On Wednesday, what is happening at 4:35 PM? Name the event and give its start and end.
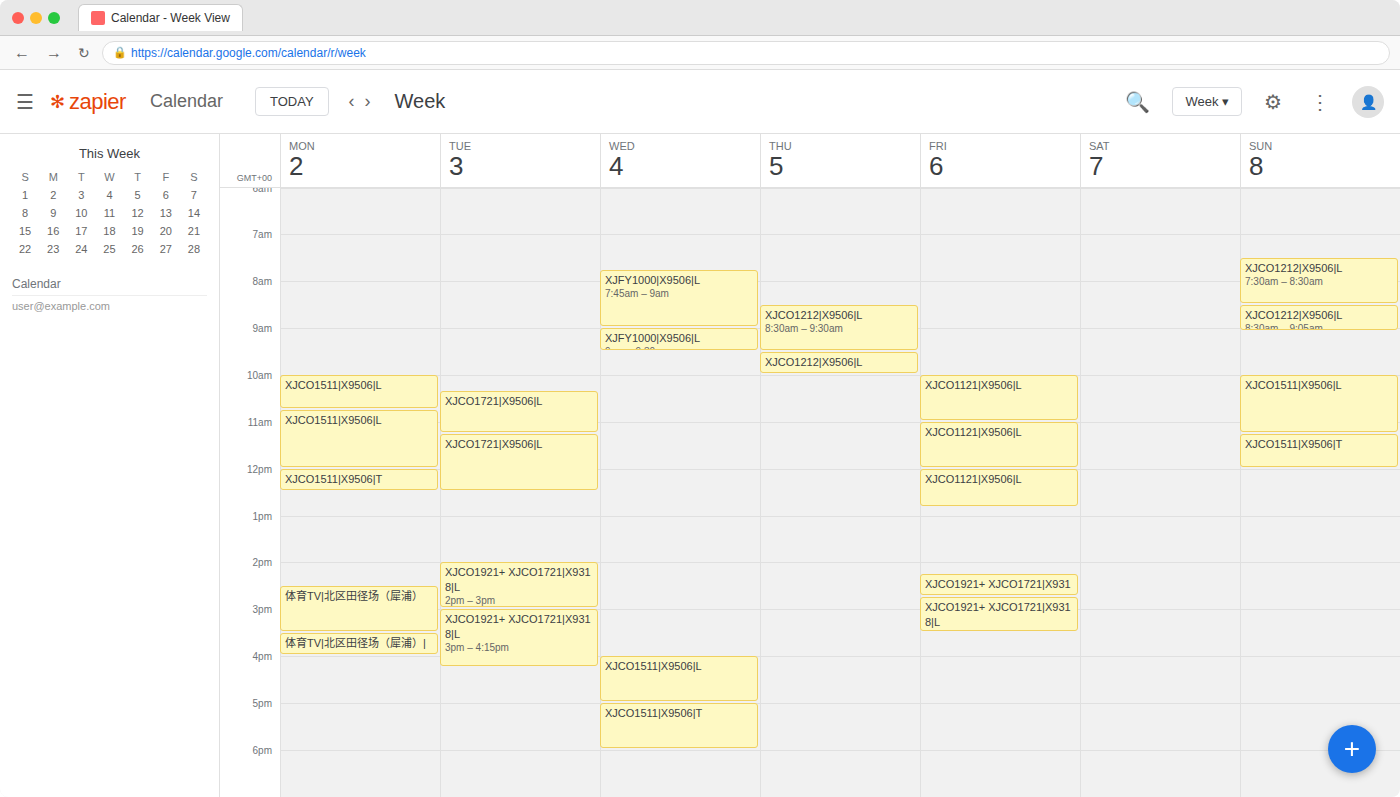
"XJCO1511|X9506|L", 4:00 PM to 5:00 PM